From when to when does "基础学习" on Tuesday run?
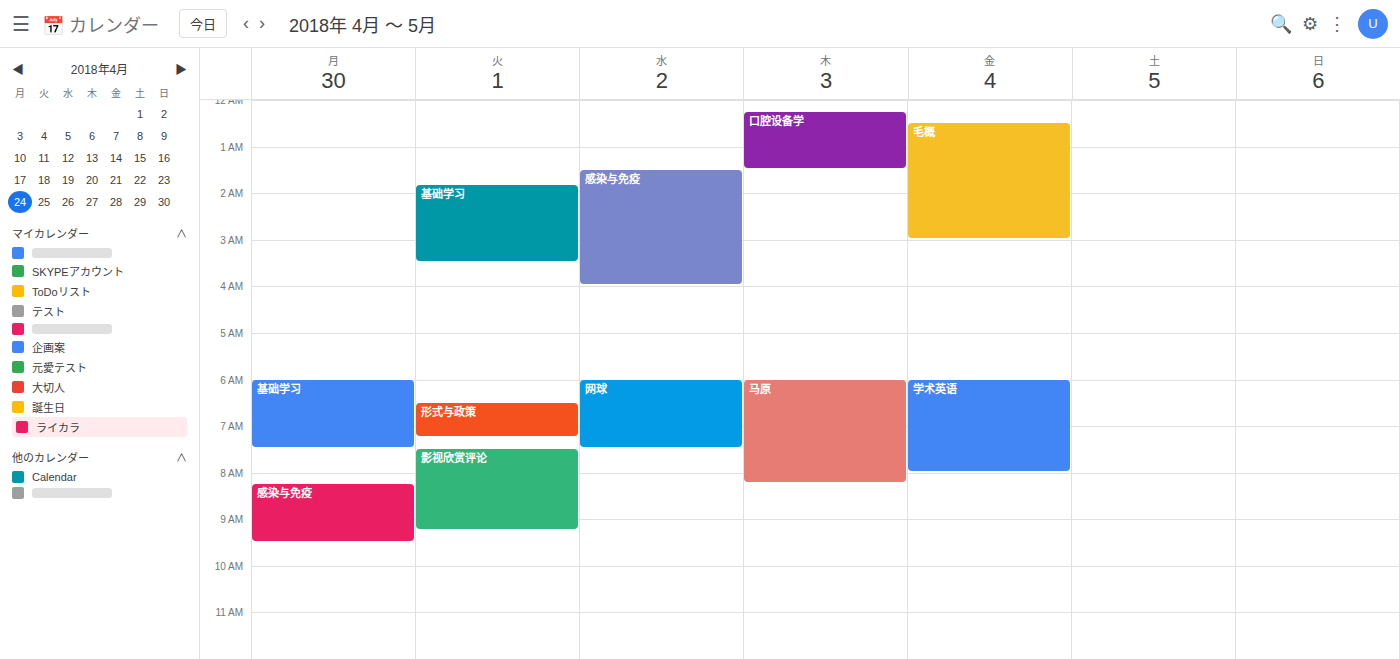
1:50 AM to 3:30 AM